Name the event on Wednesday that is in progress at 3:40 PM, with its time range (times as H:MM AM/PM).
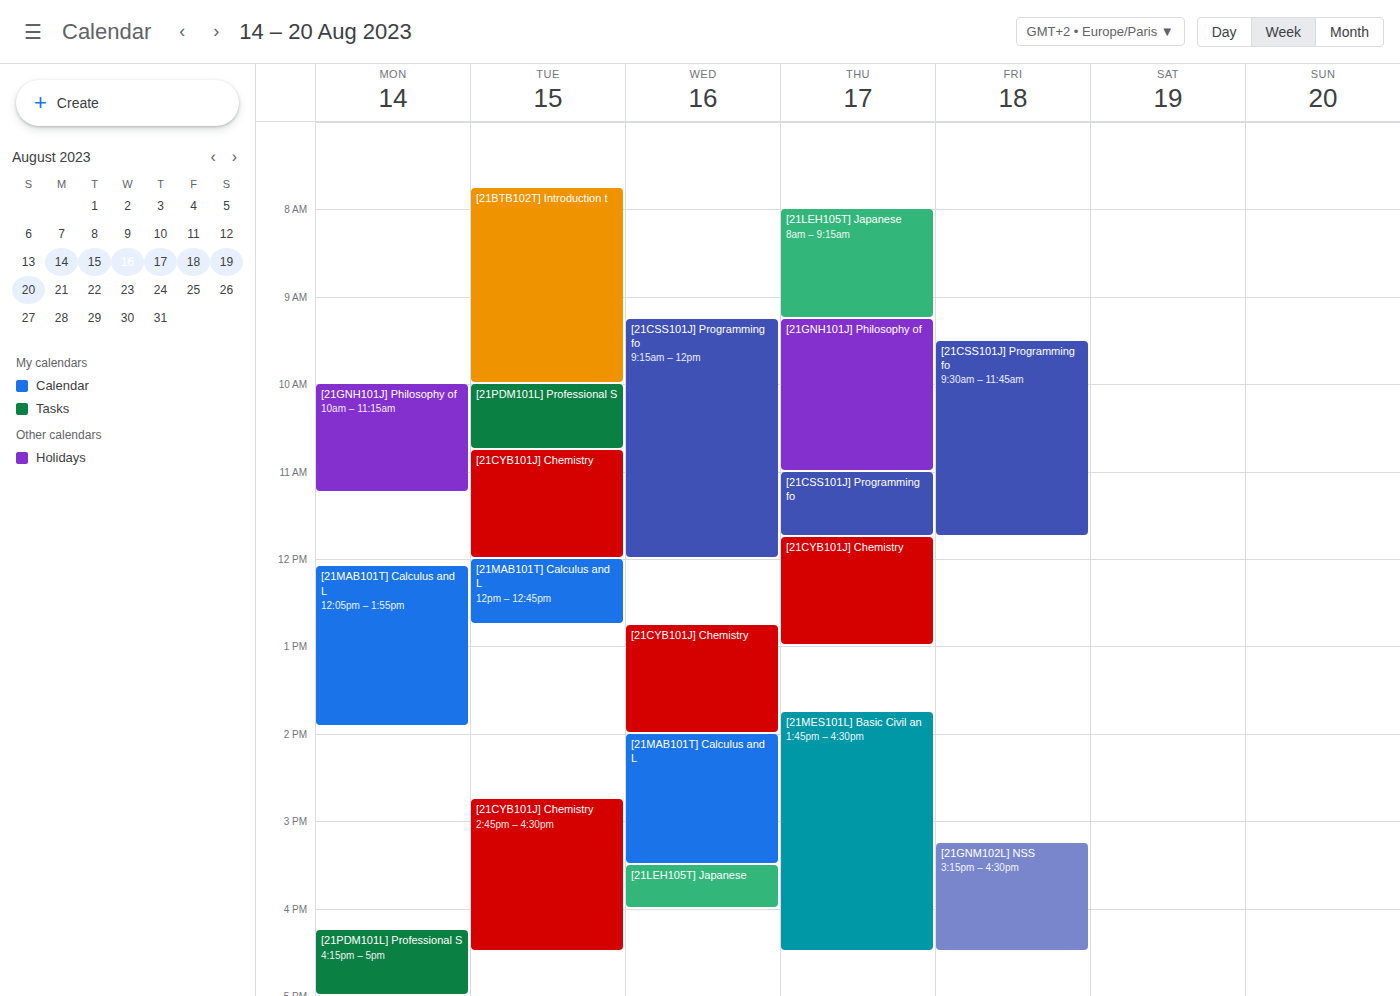
"[21LEH105T] Japanese", 3:30 PM to 4:00 PM